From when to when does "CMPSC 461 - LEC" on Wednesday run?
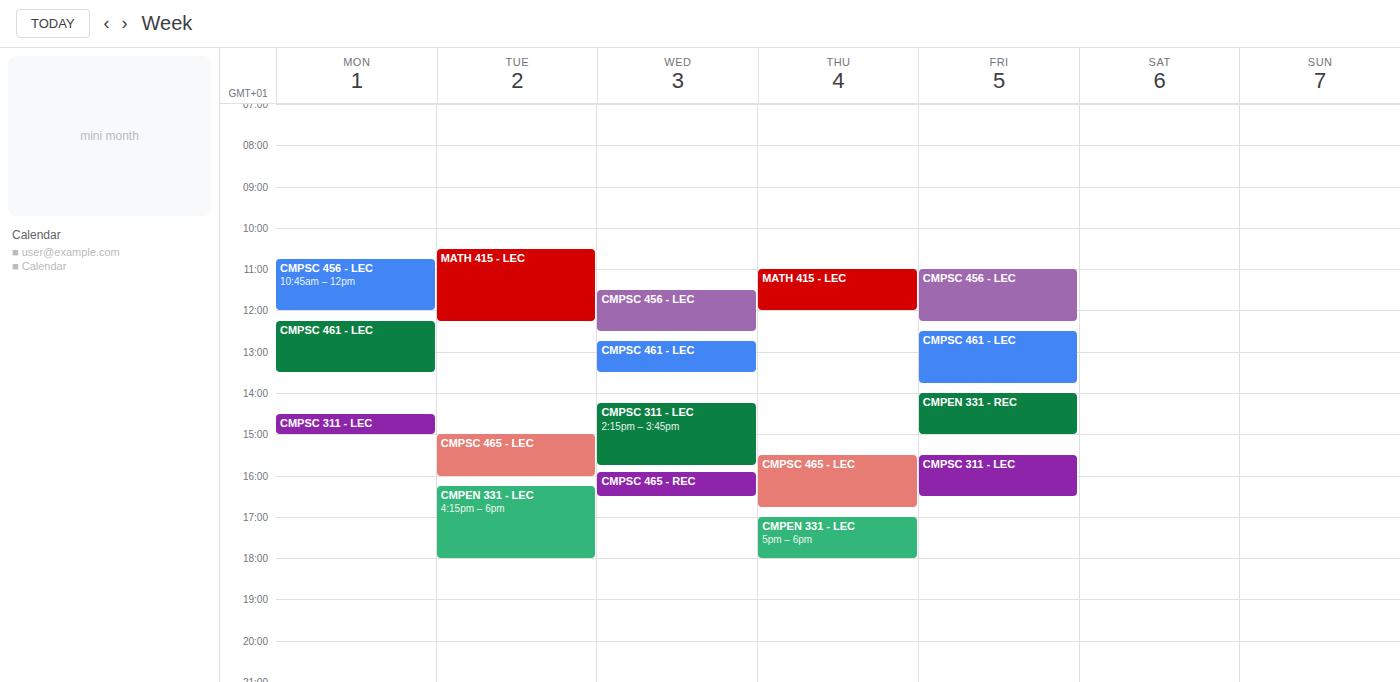
12:45 PM to 1:30 PM